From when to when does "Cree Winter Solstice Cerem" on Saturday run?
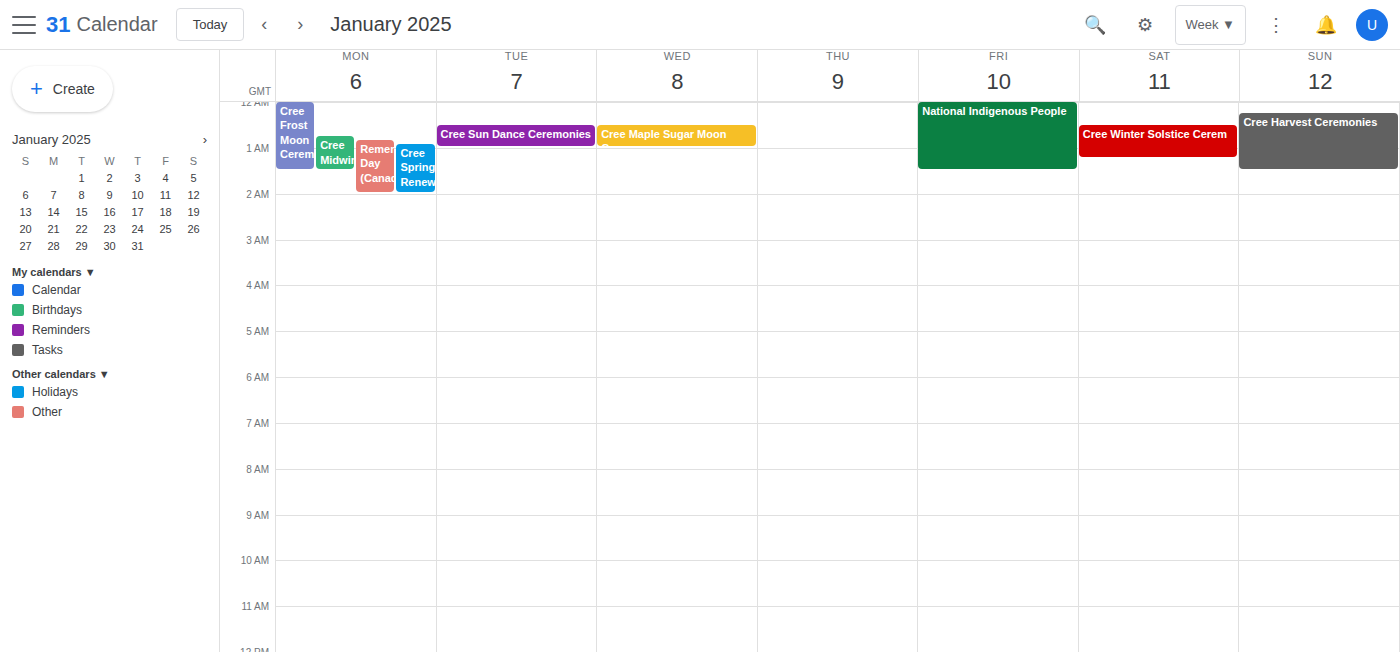
00:30 to 01:15